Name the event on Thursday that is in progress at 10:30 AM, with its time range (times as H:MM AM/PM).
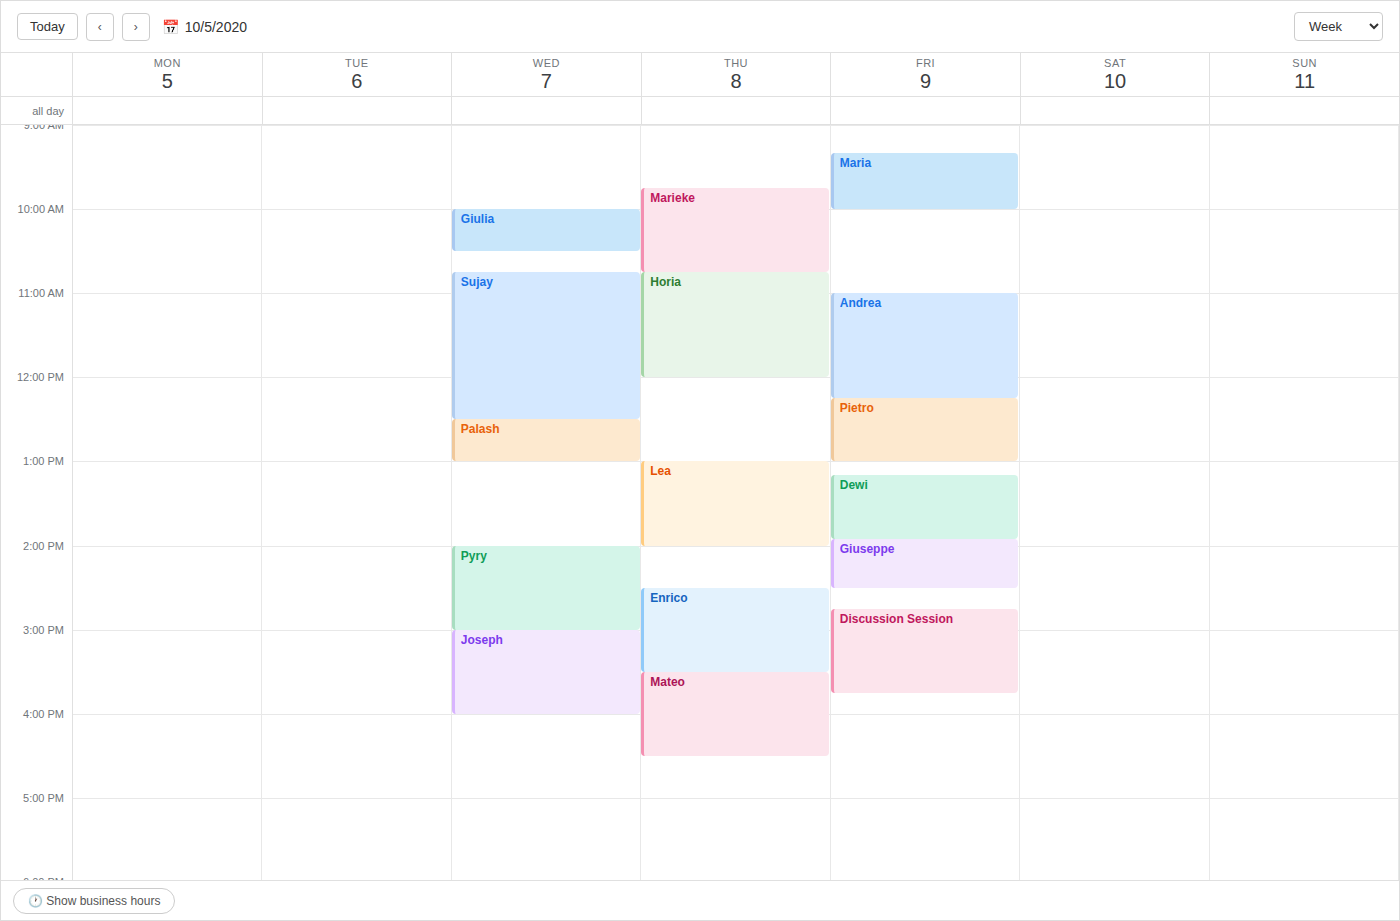
"Marieke", 9:45 AM to 10:45 AM